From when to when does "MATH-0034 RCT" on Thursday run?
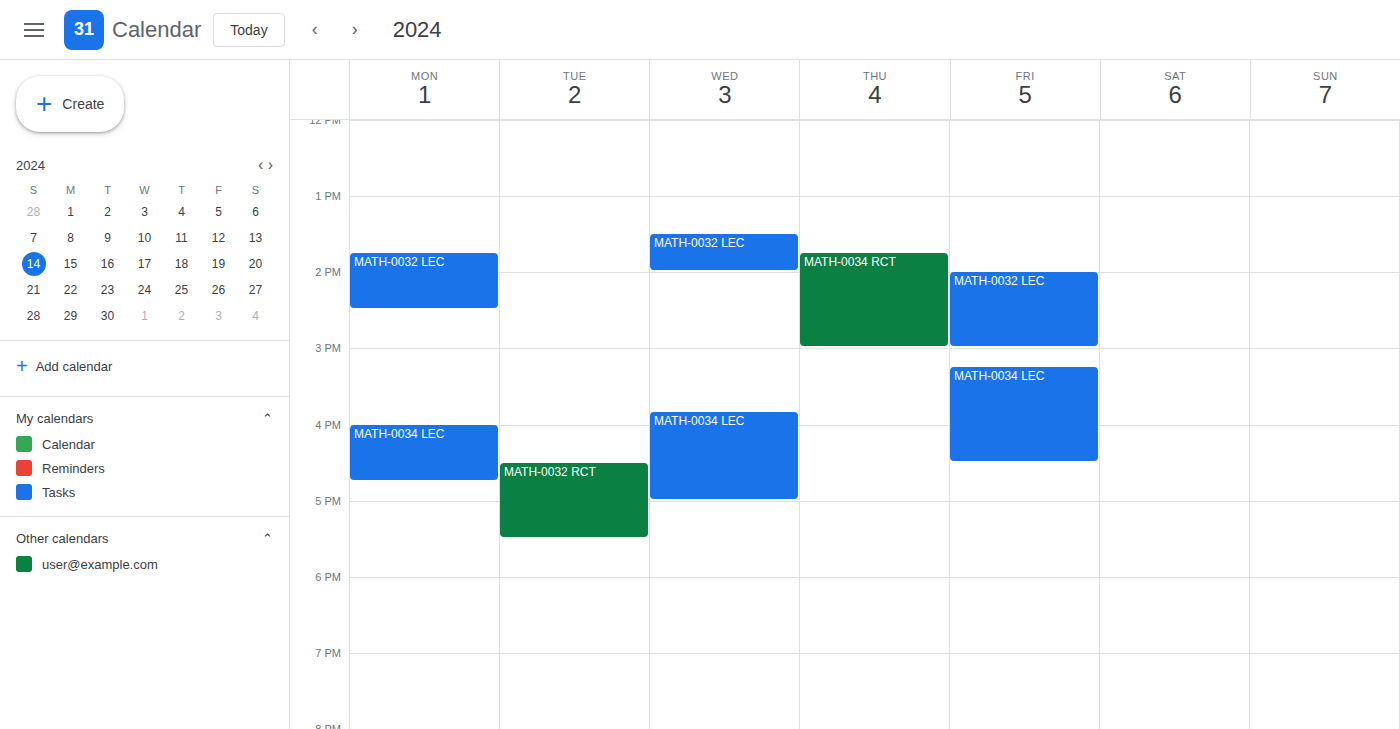
1:45 PM to 3:00 PM